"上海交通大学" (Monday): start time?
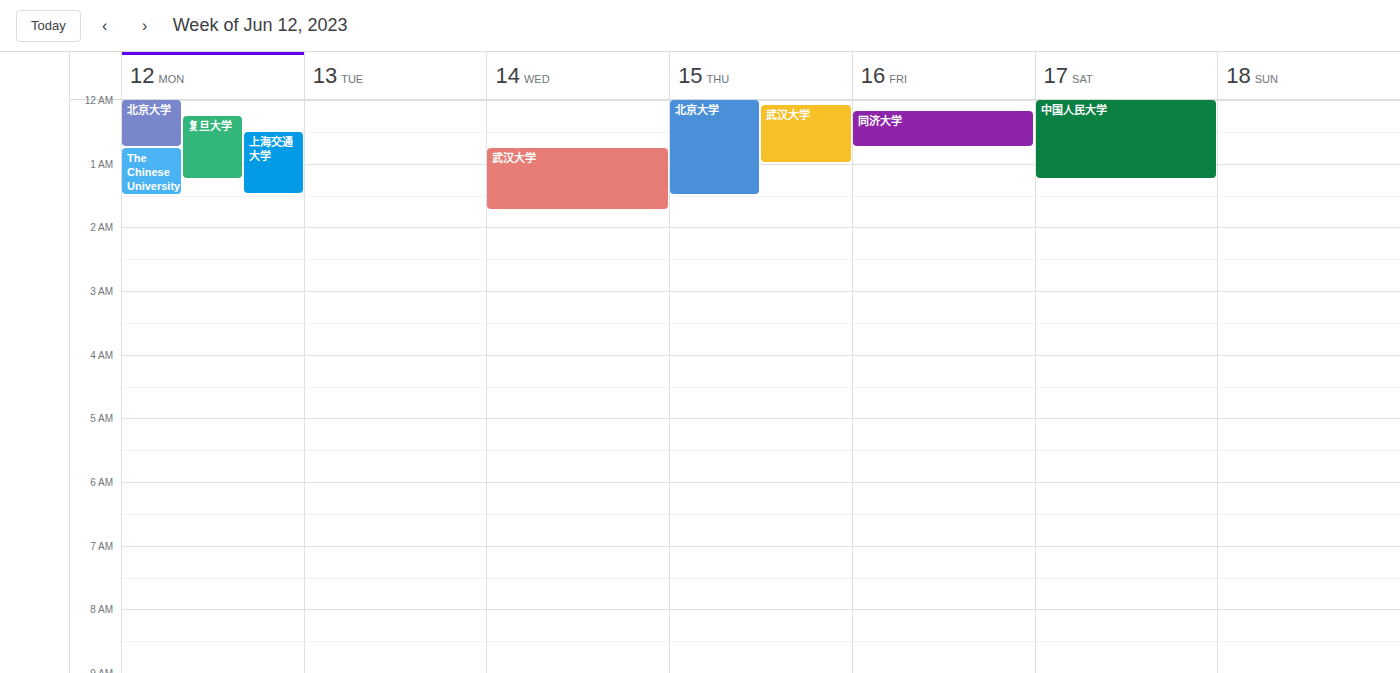
12:30 AM